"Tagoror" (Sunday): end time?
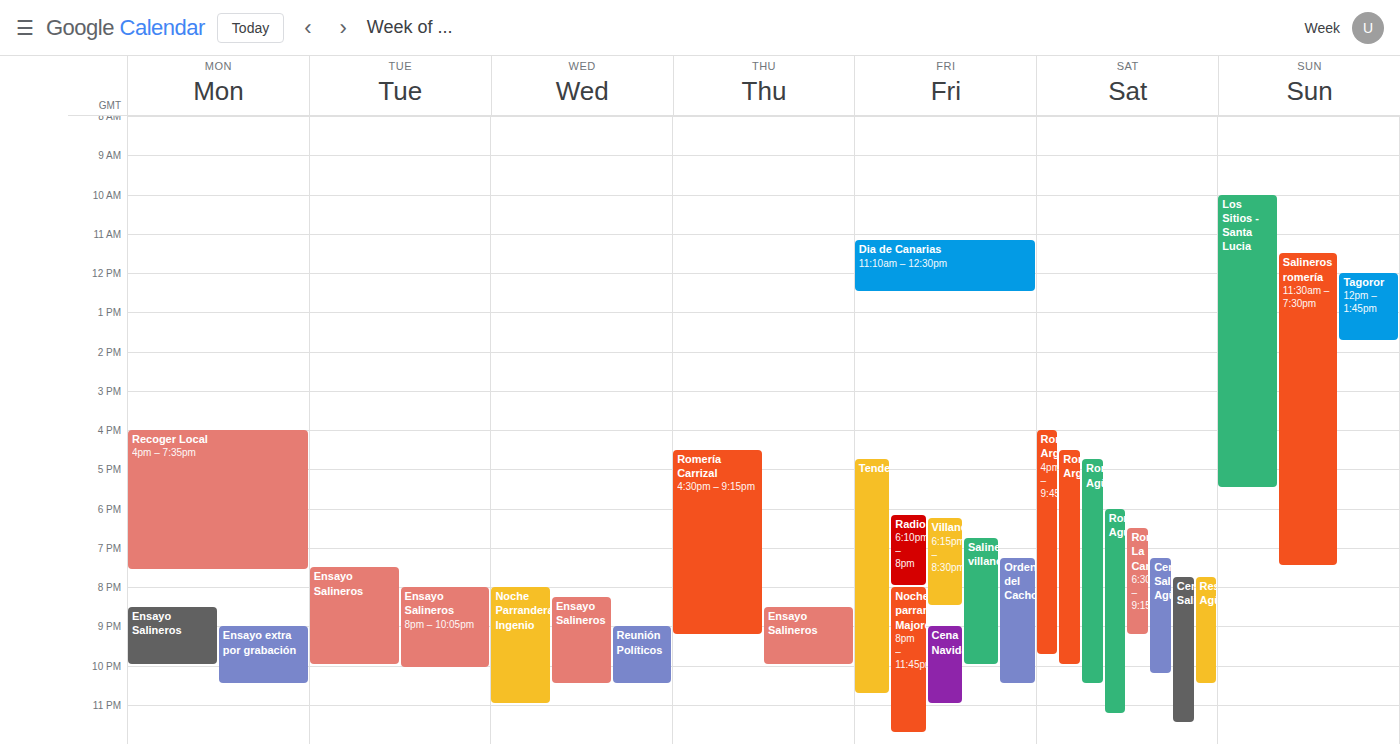
1:45 PM